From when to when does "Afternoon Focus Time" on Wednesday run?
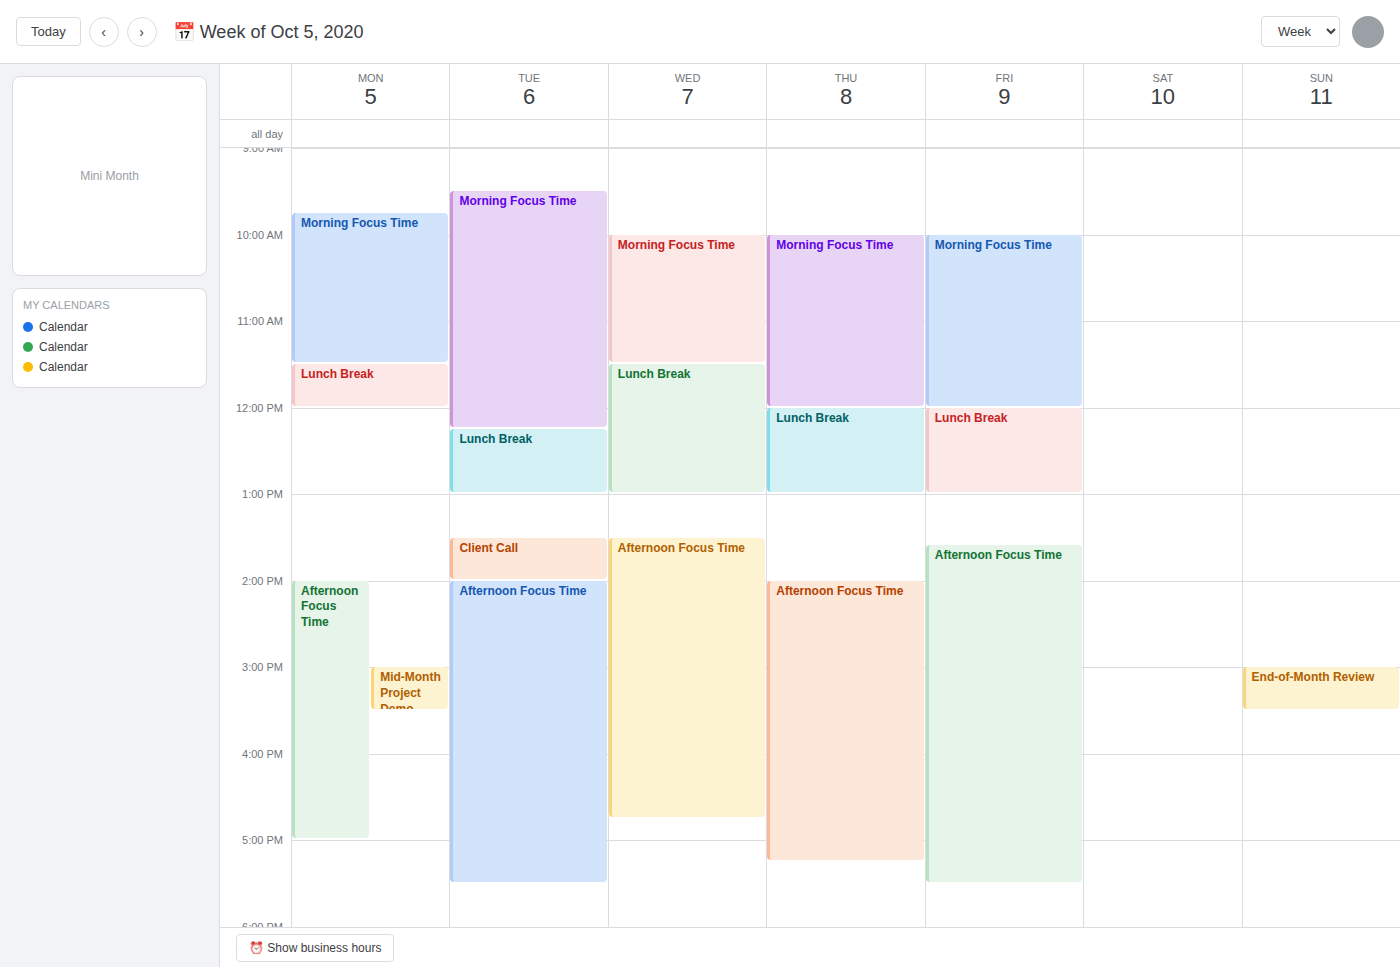
1:30 PM to 4:45 PM